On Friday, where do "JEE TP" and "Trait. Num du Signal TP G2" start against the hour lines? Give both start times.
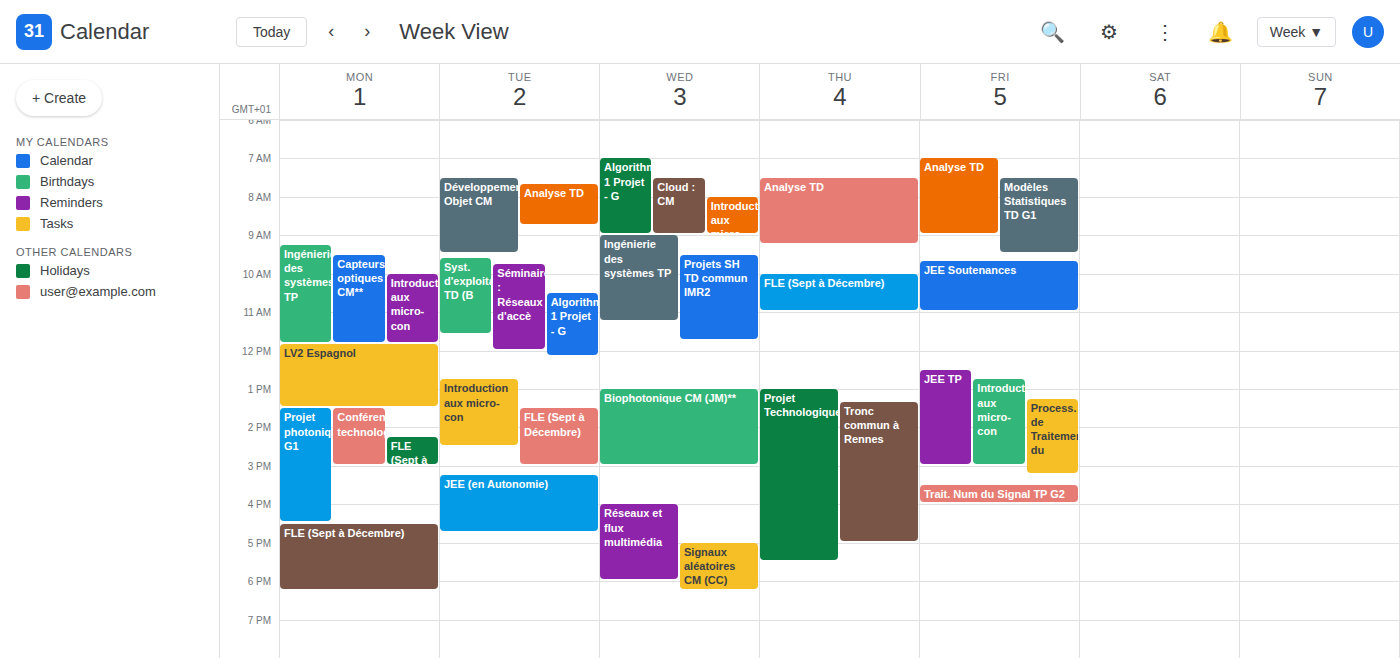
"JEE TP": 12:30, halfway between the 12:00 and 13:00 lines. "Trait. Num du Signal TP G2": 15:30, halfway between the 15:00 and 16:00 lines.